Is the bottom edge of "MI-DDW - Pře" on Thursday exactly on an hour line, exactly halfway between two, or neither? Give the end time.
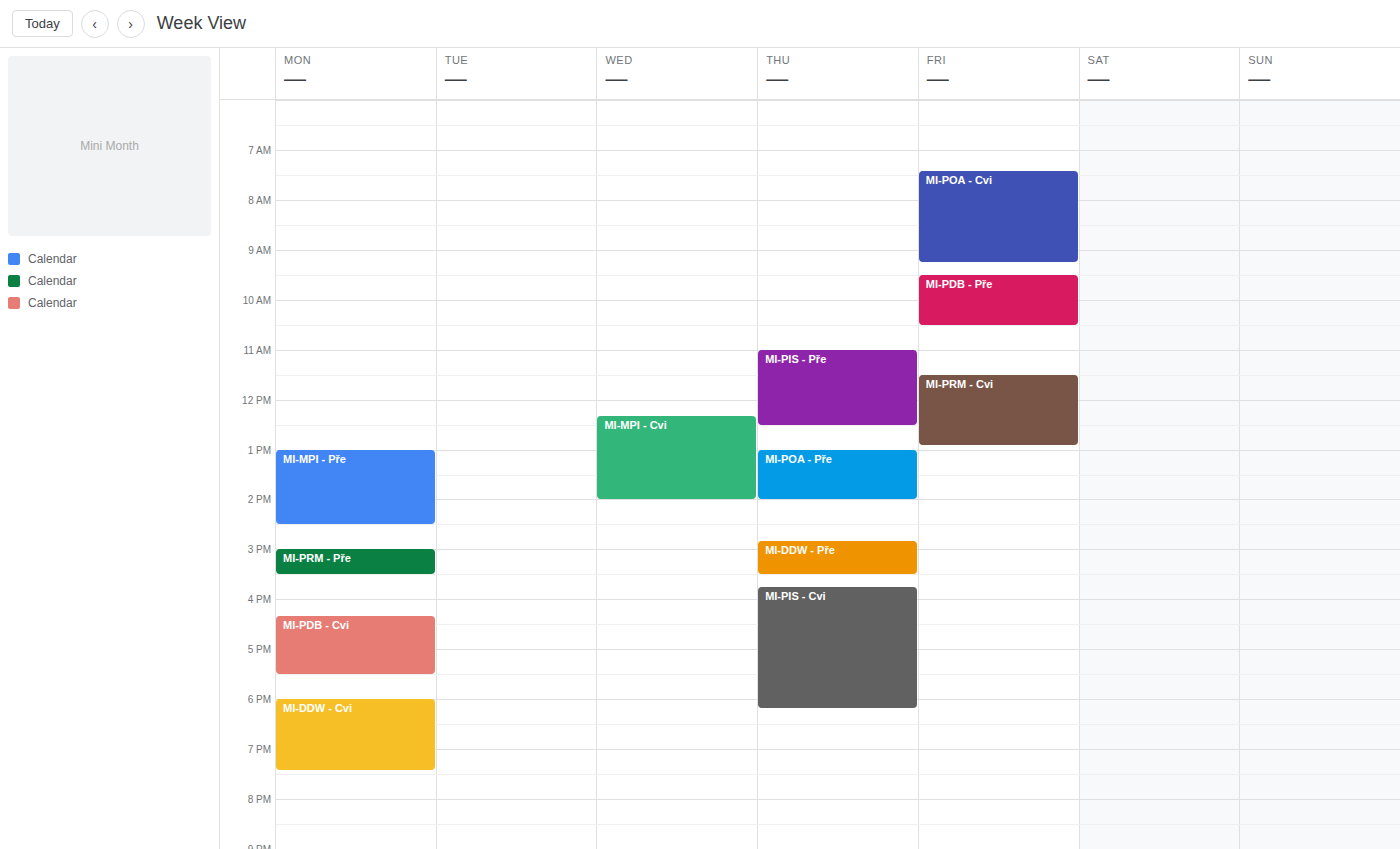
3:30 PM -- halfway between the 3 PM and 4 PM lines.